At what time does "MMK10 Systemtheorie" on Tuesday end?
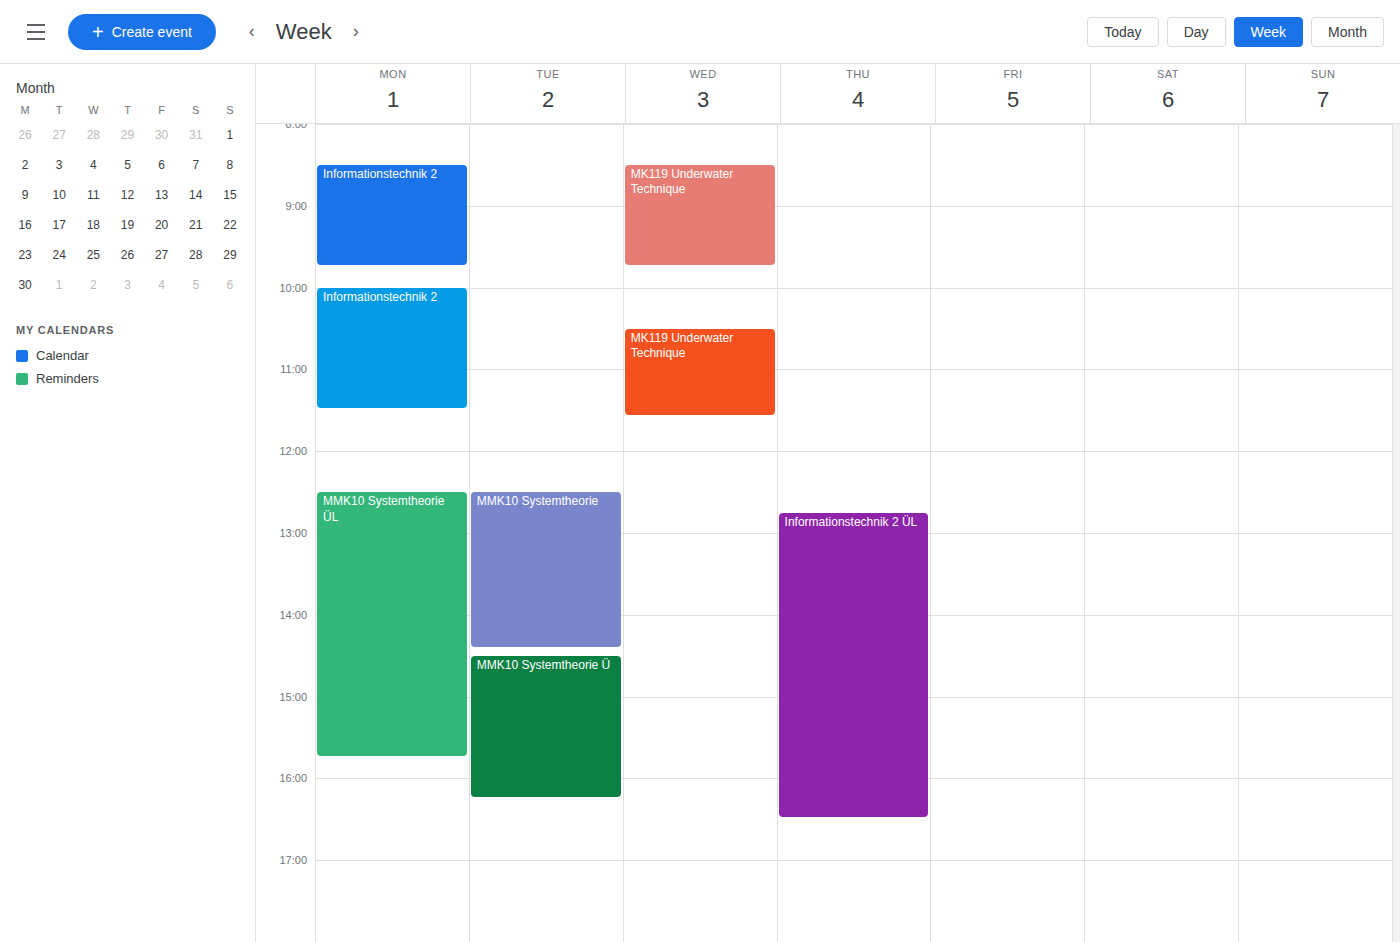
2:25 PM